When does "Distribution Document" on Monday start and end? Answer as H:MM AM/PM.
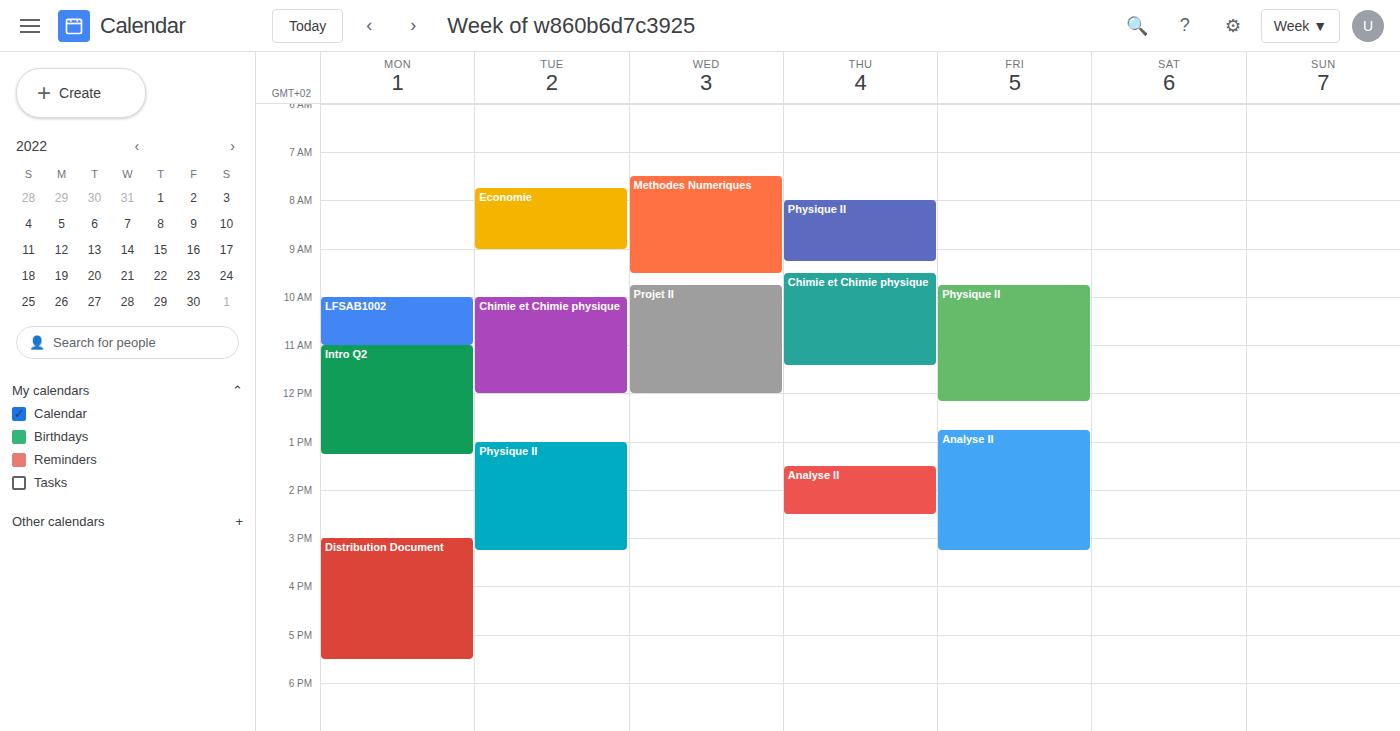
3:00 PM to 5:30 PM